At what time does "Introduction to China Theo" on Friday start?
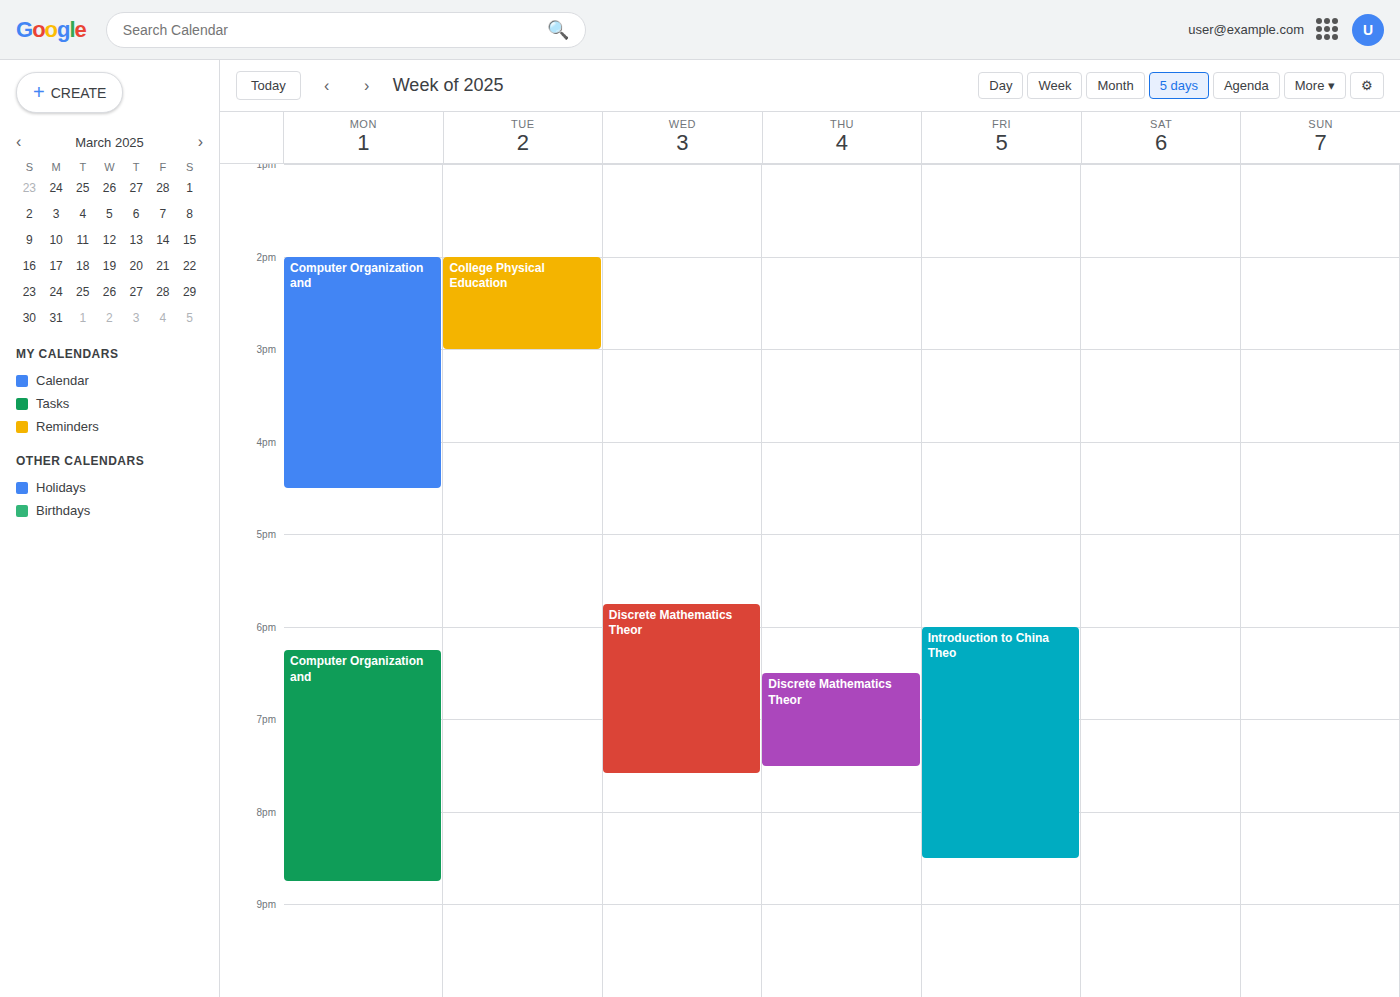
6:00 PM